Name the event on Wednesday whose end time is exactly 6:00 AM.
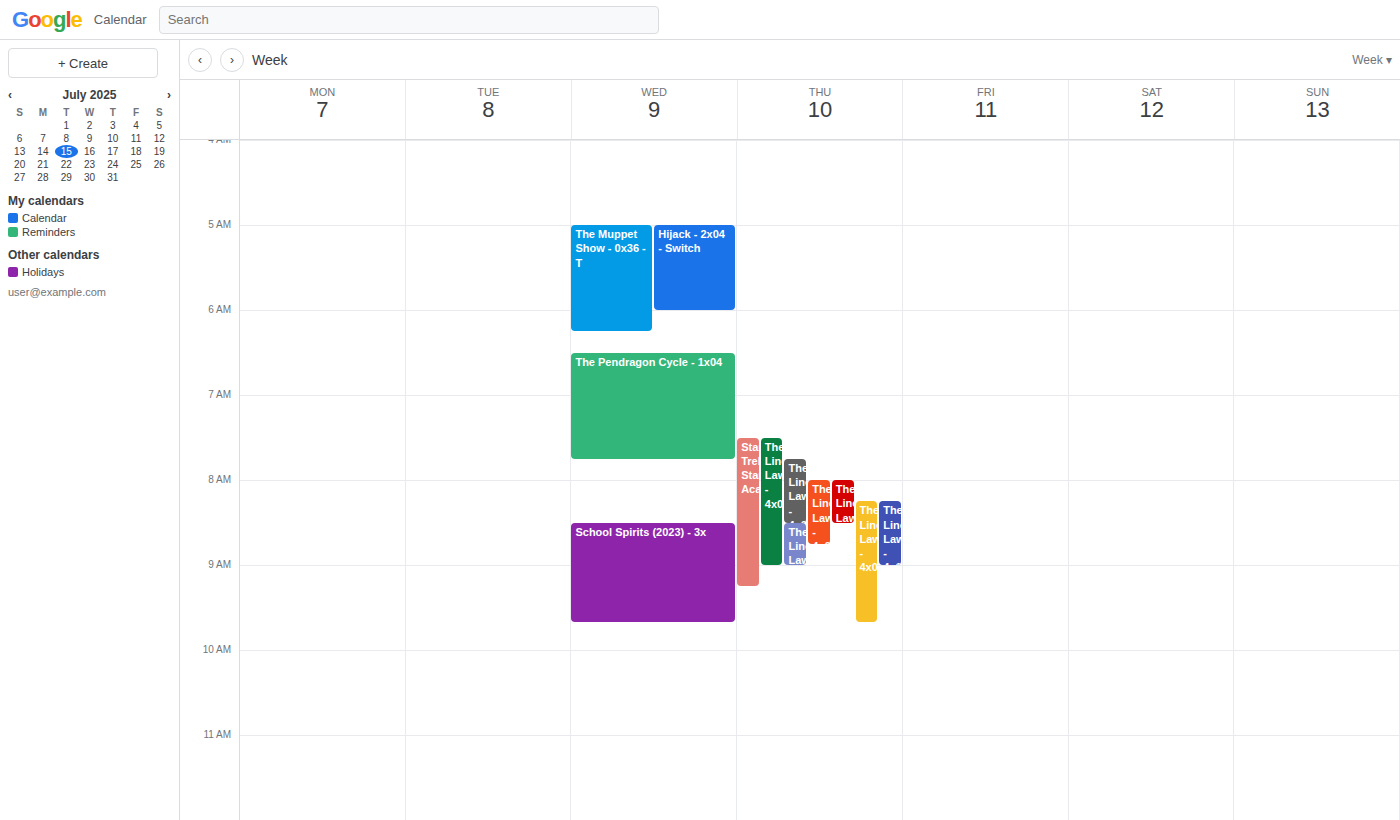
"Hijack - 2x04 - Switch"